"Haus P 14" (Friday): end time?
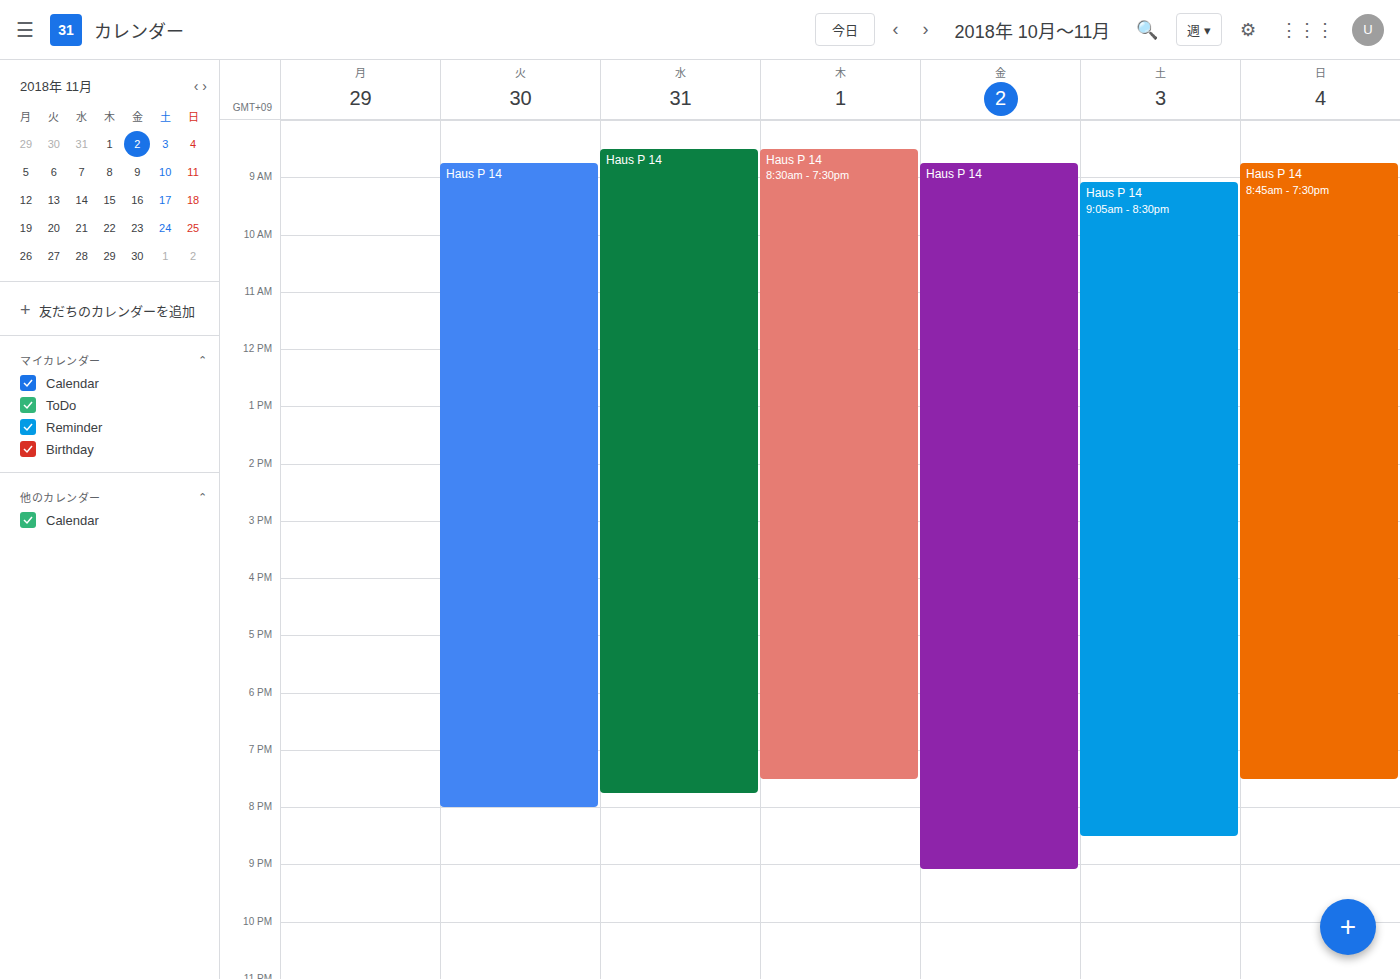
9:05 PM